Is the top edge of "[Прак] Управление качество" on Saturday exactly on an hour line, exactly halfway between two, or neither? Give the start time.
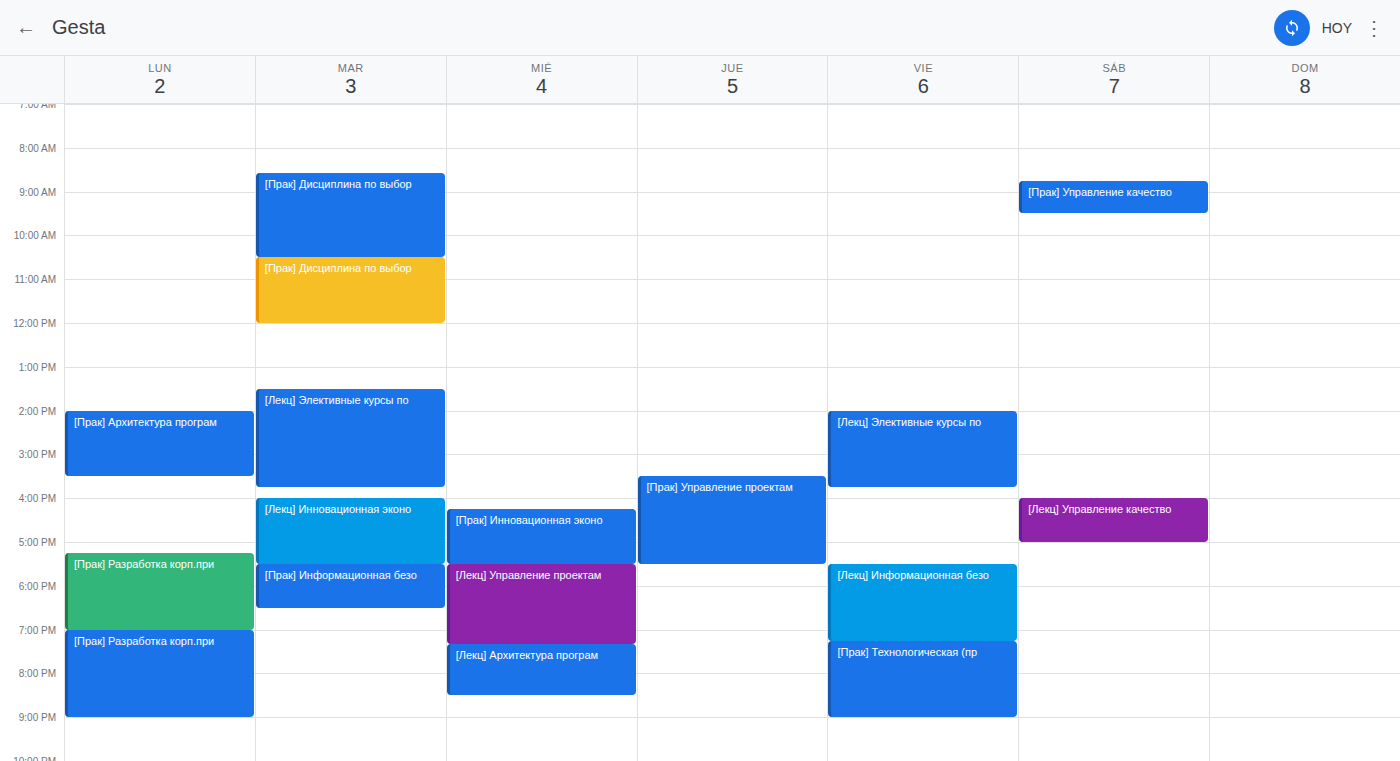
8:45 AM -- neither: three quarters of the way from the 8 AM line to the 9 AM line.